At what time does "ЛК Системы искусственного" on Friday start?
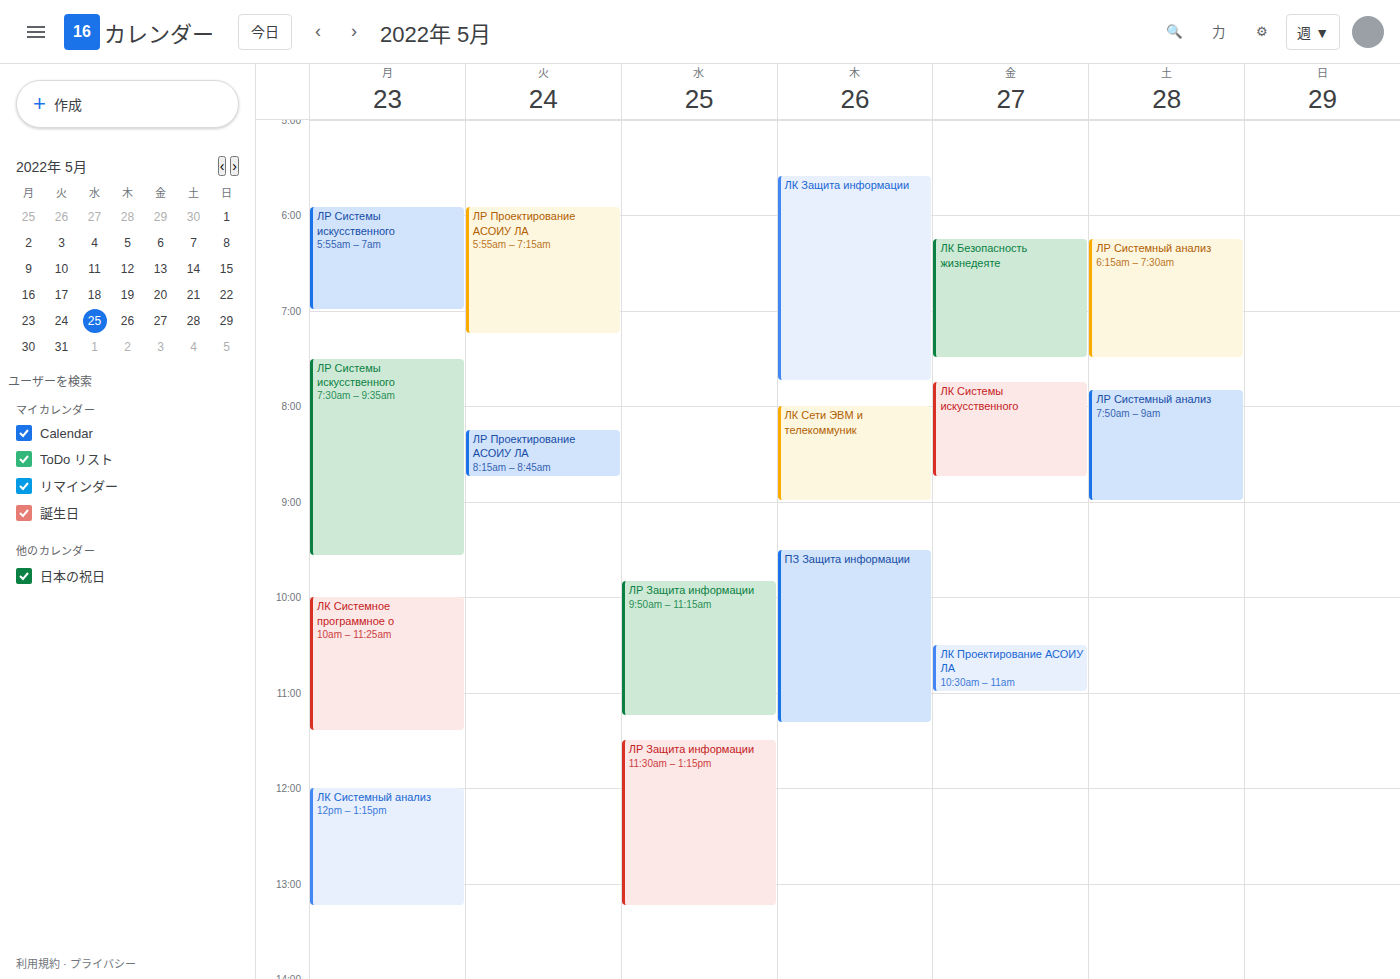
7:45 AM